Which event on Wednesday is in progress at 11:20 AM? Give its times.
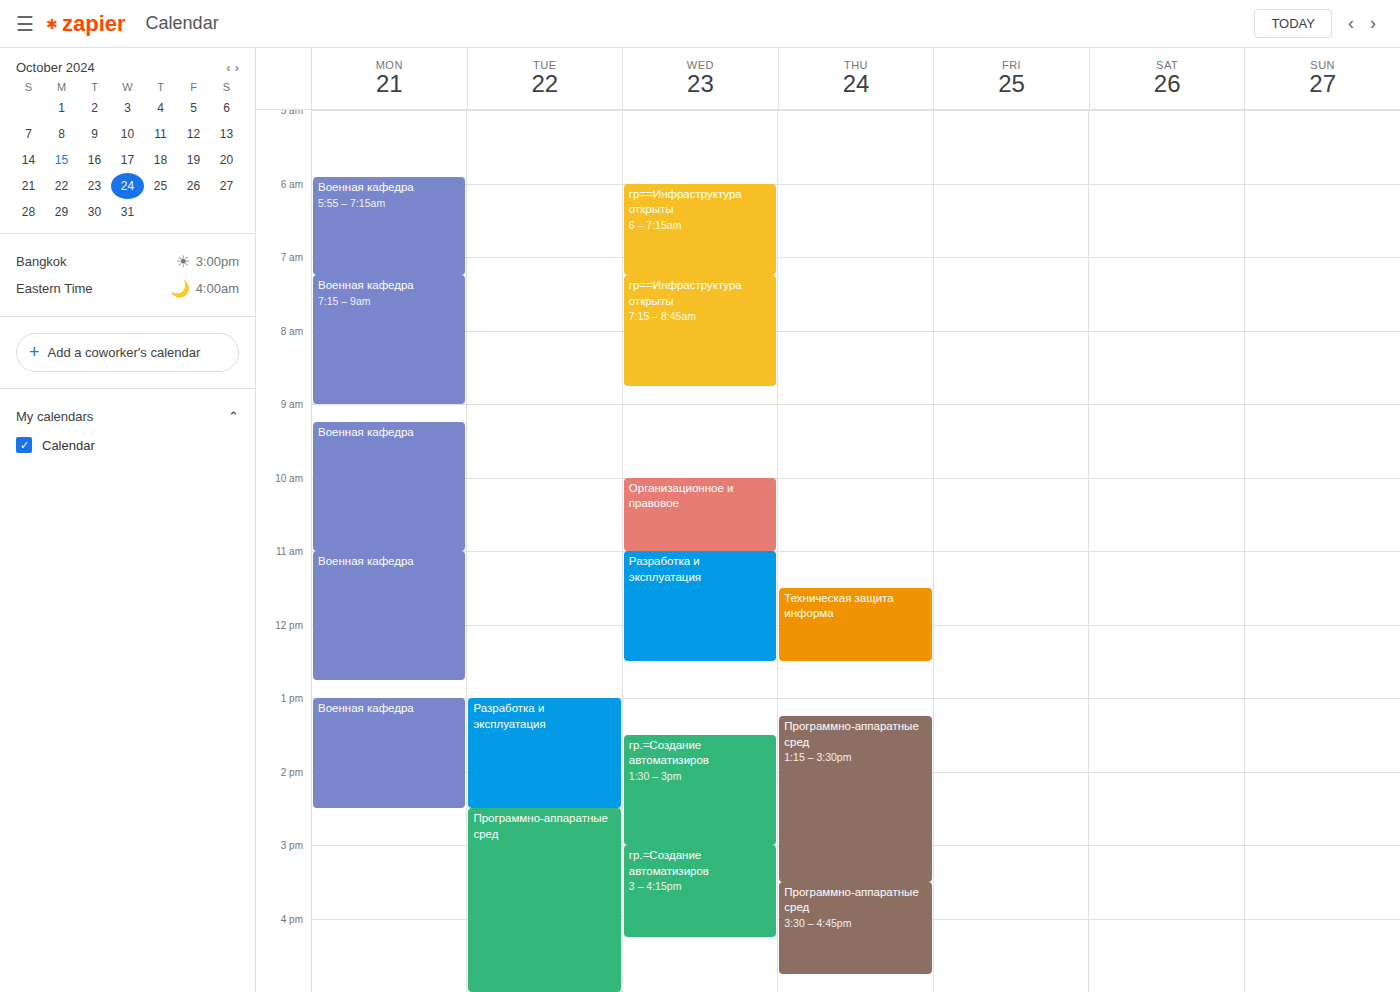
"Разработка и эксплуатация", 11:00 AM to 12:30 PM